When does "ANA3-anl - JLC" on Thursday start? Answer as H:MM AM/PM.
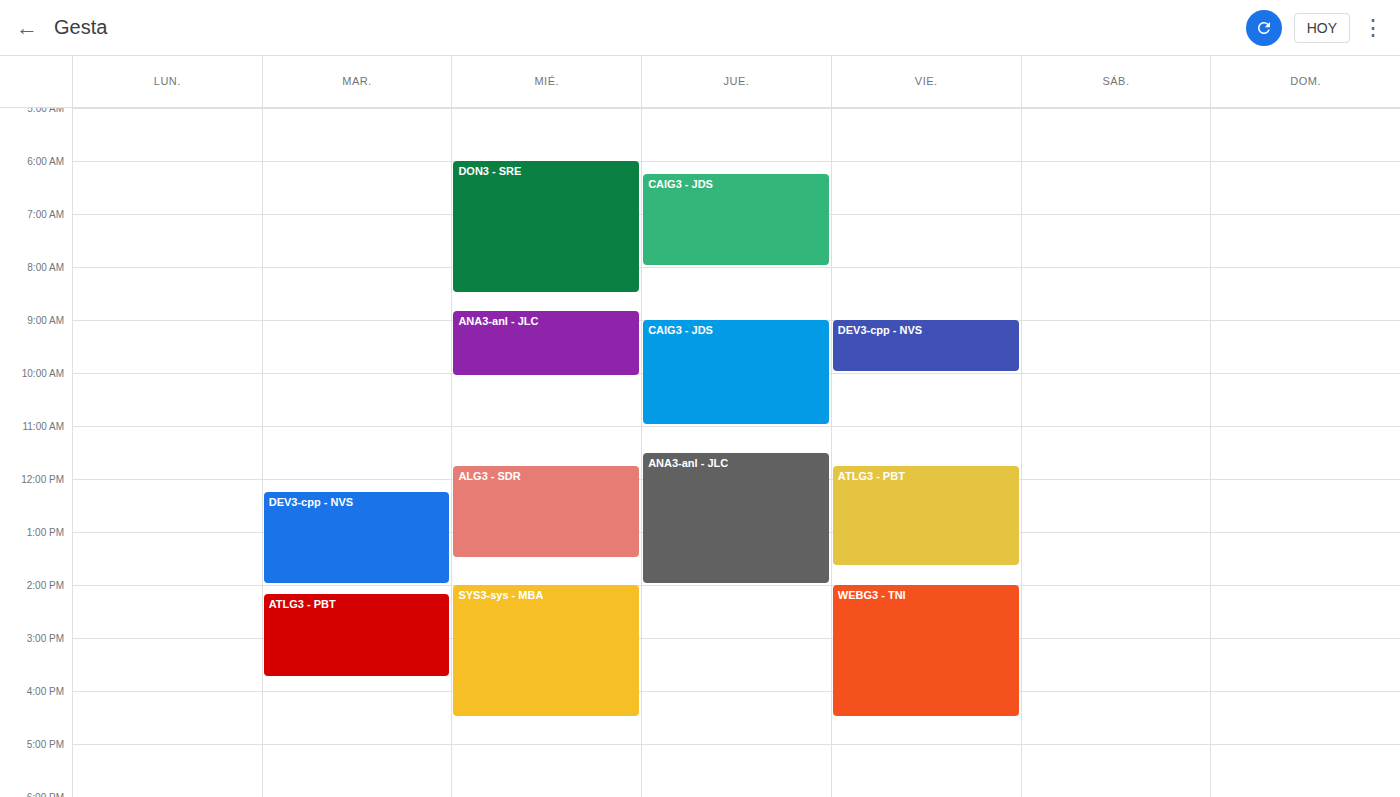
11:30 AM